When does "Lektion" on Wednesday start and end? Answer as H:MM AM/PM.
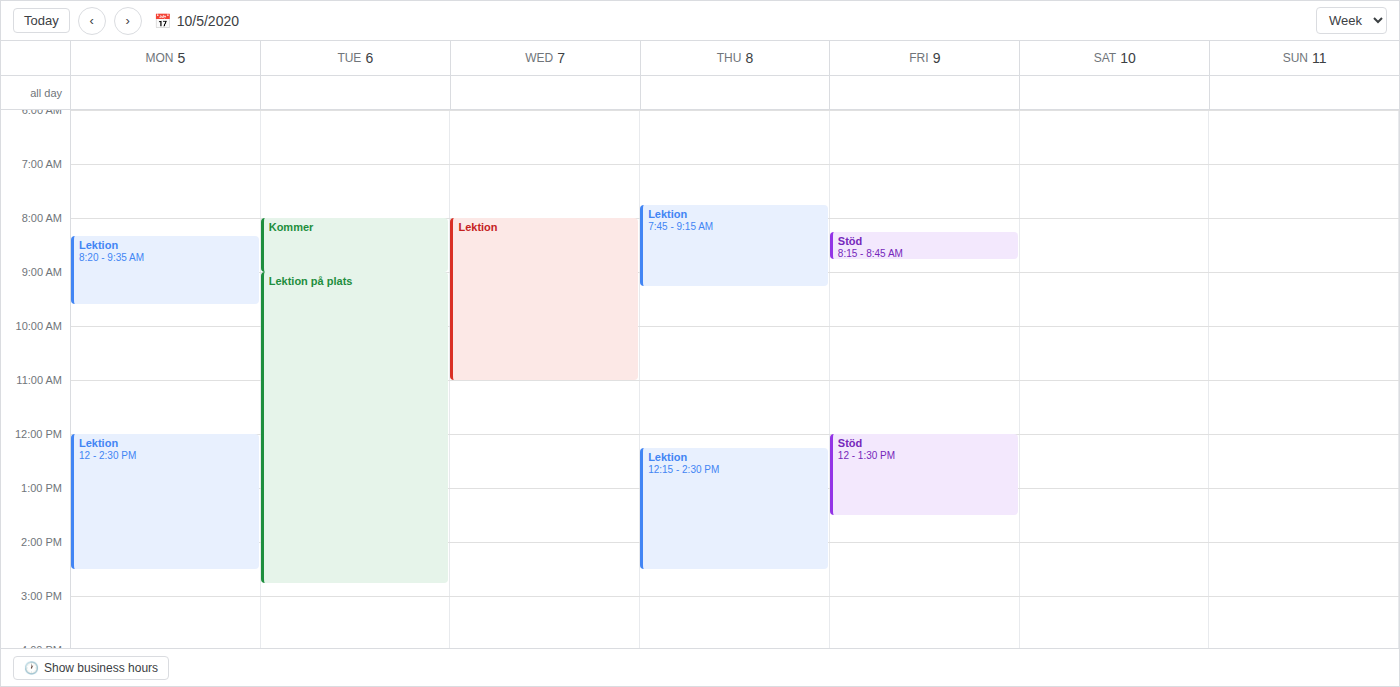
8:00 AM to 11:00 AM